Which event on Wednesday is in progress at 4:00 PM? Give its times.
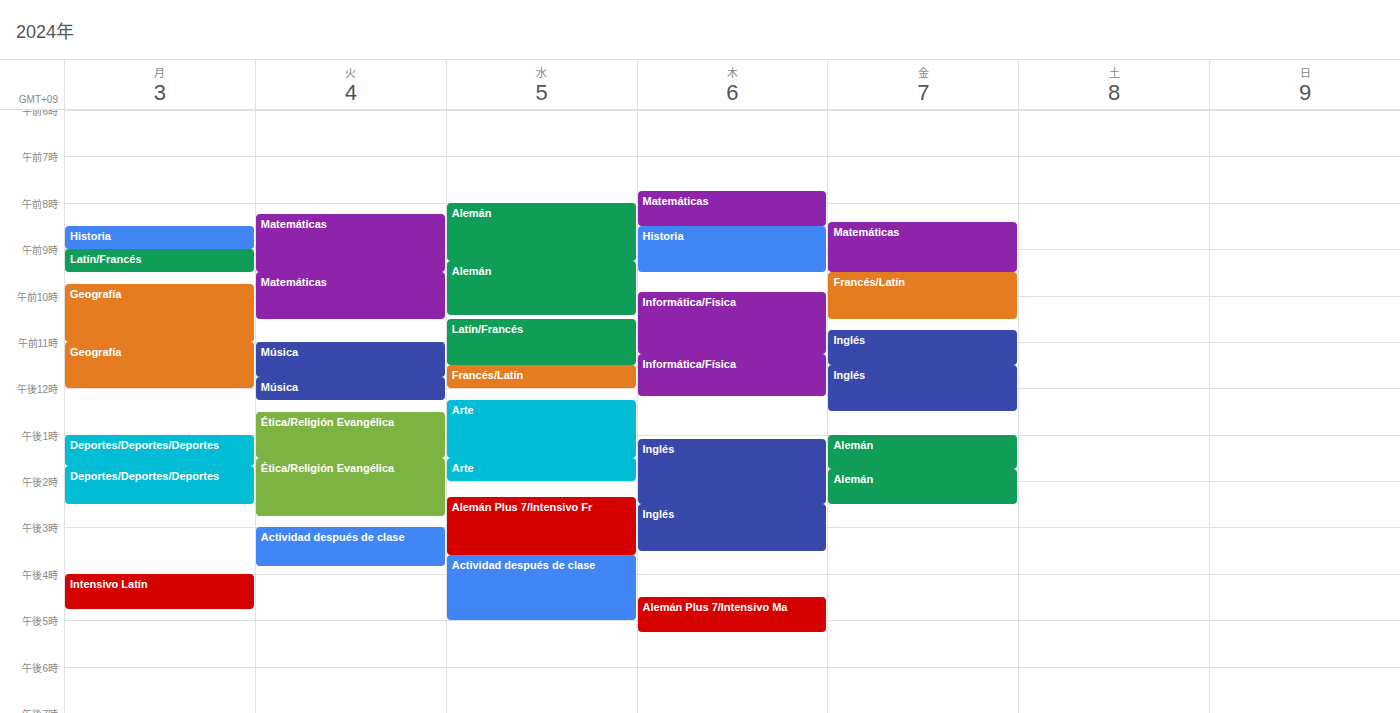
"Actividad después de clase", 3:35 PM to 5:00 PM